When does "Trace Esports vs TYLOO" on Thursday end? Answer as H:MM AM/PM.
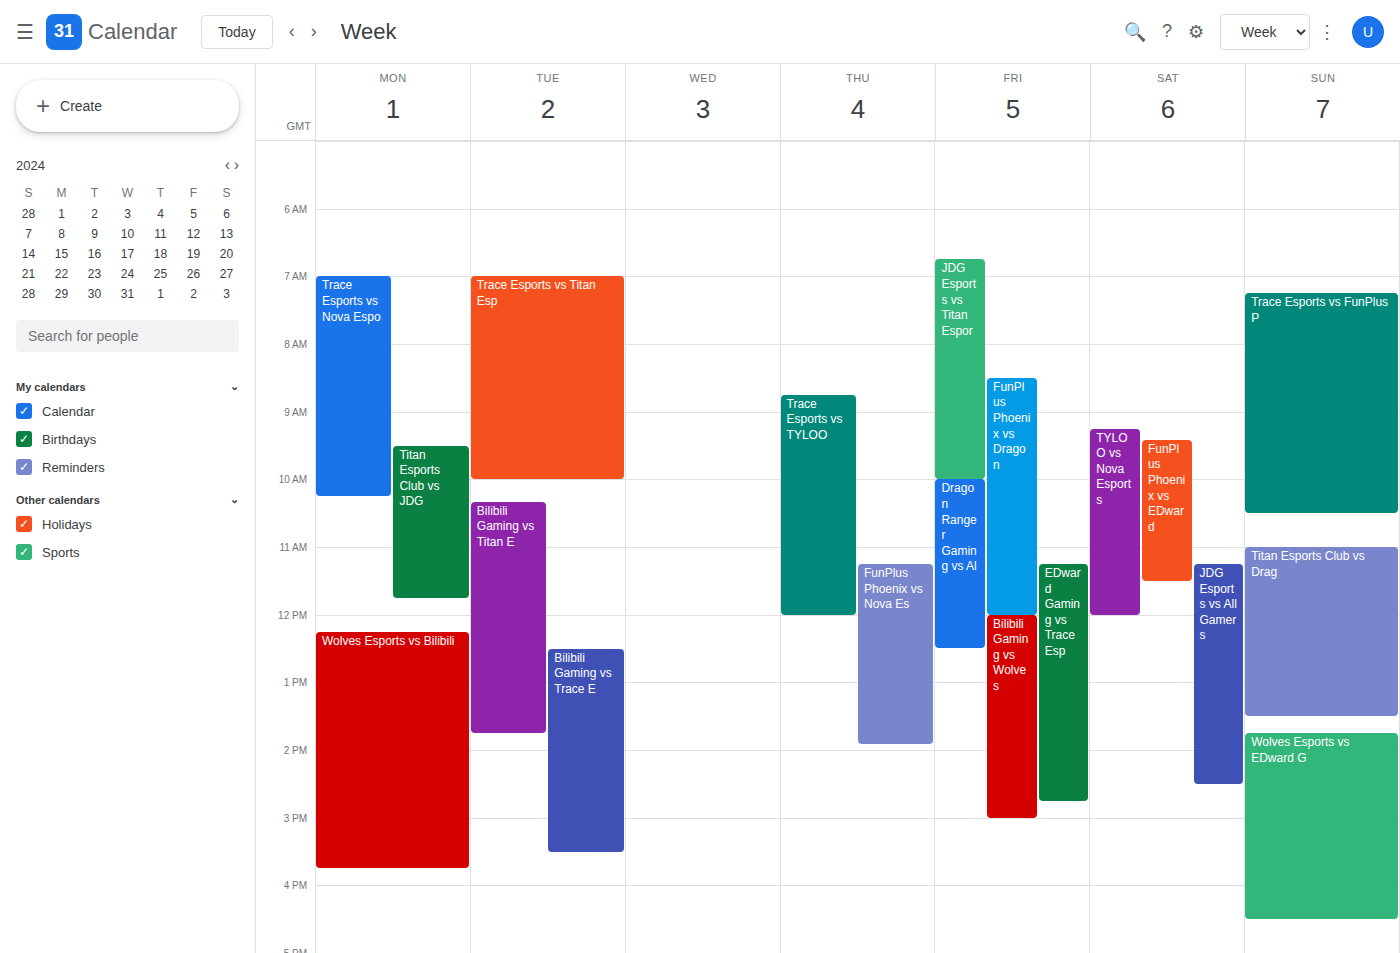
12:00 PM